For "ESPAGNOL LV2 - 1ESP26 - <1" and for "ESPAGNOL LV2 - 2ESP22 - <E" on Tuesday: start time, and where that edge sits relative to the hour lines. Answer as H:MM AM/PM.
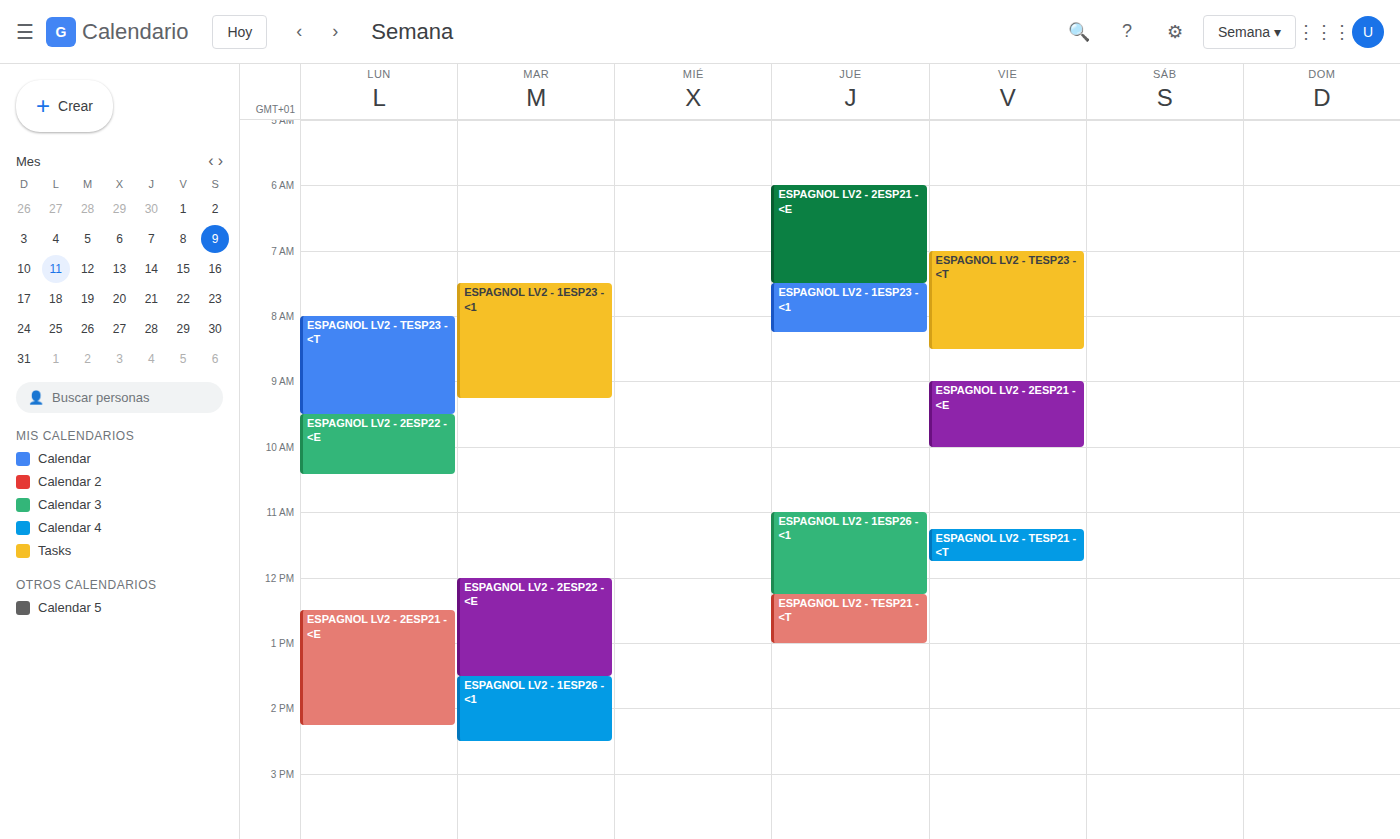
"ESPAGNOL LV2 - 1ESP26 - <1": 1:30 PM, halfway between the 1 PM and 2 PM lines. "ESPAGNOL LV2 - 2ESP22 - <E": 12:00 PM, exactly on the 12 PM line.